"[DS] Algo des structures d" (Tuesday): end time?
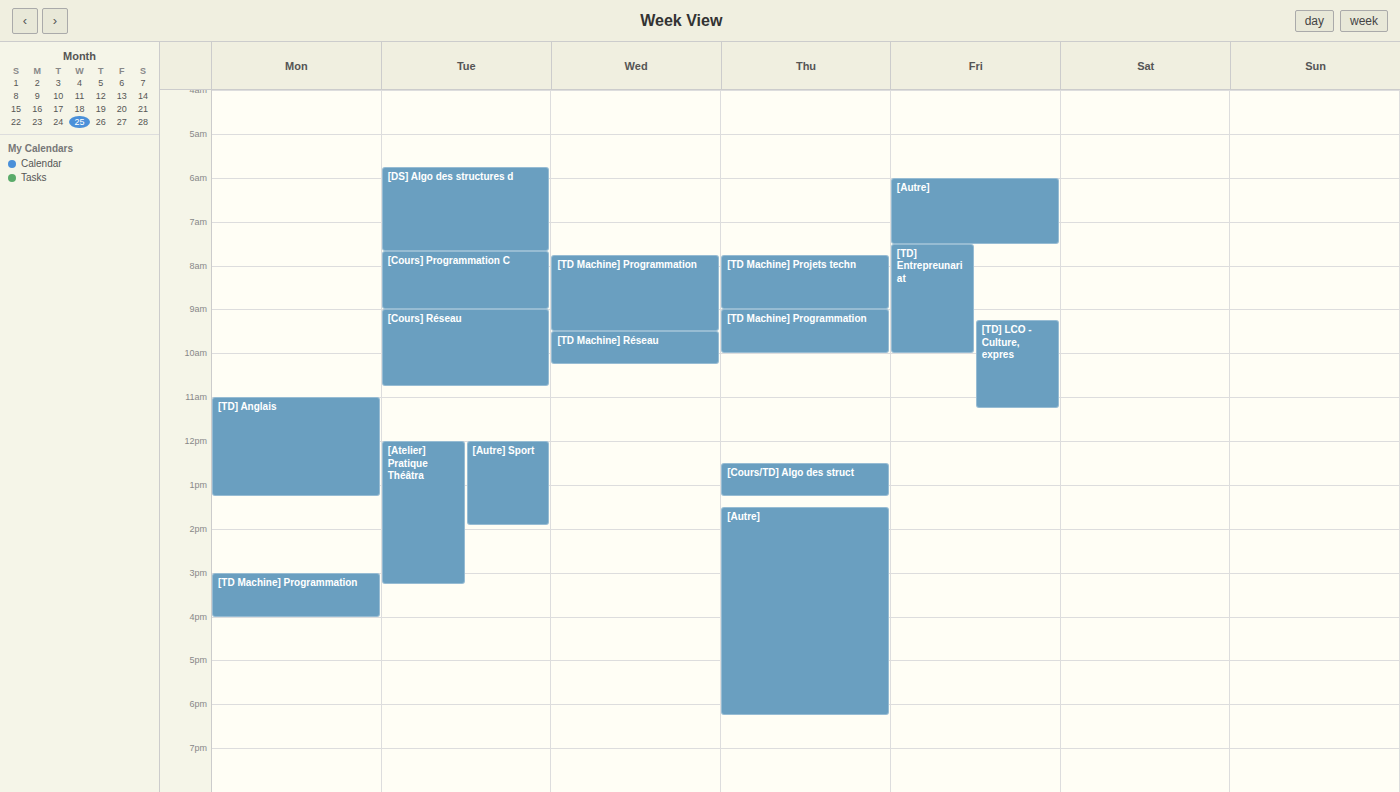
7:40 AM